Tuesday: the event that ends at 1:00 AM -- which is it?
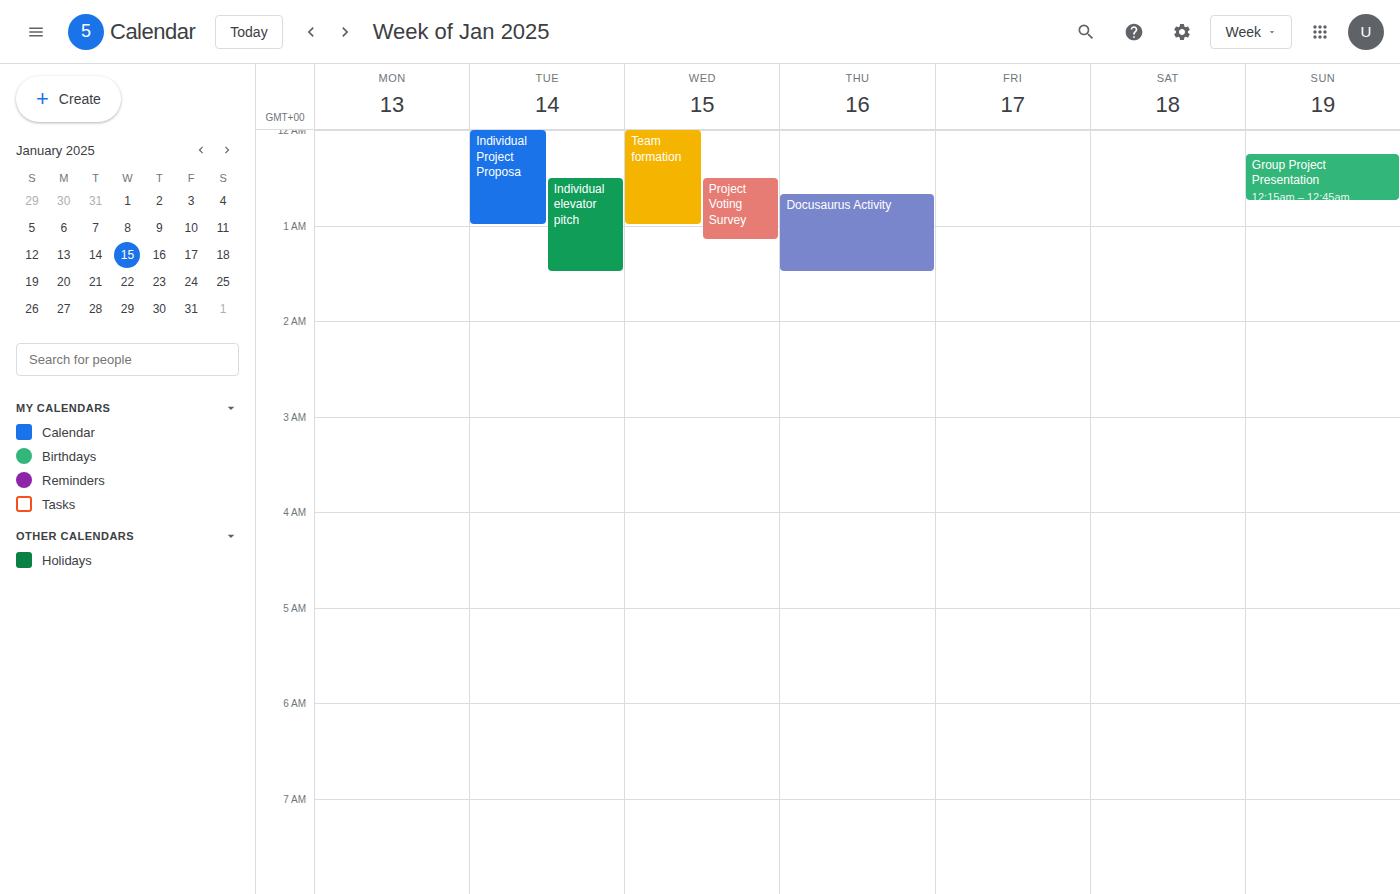
"Individual Project Proposa"